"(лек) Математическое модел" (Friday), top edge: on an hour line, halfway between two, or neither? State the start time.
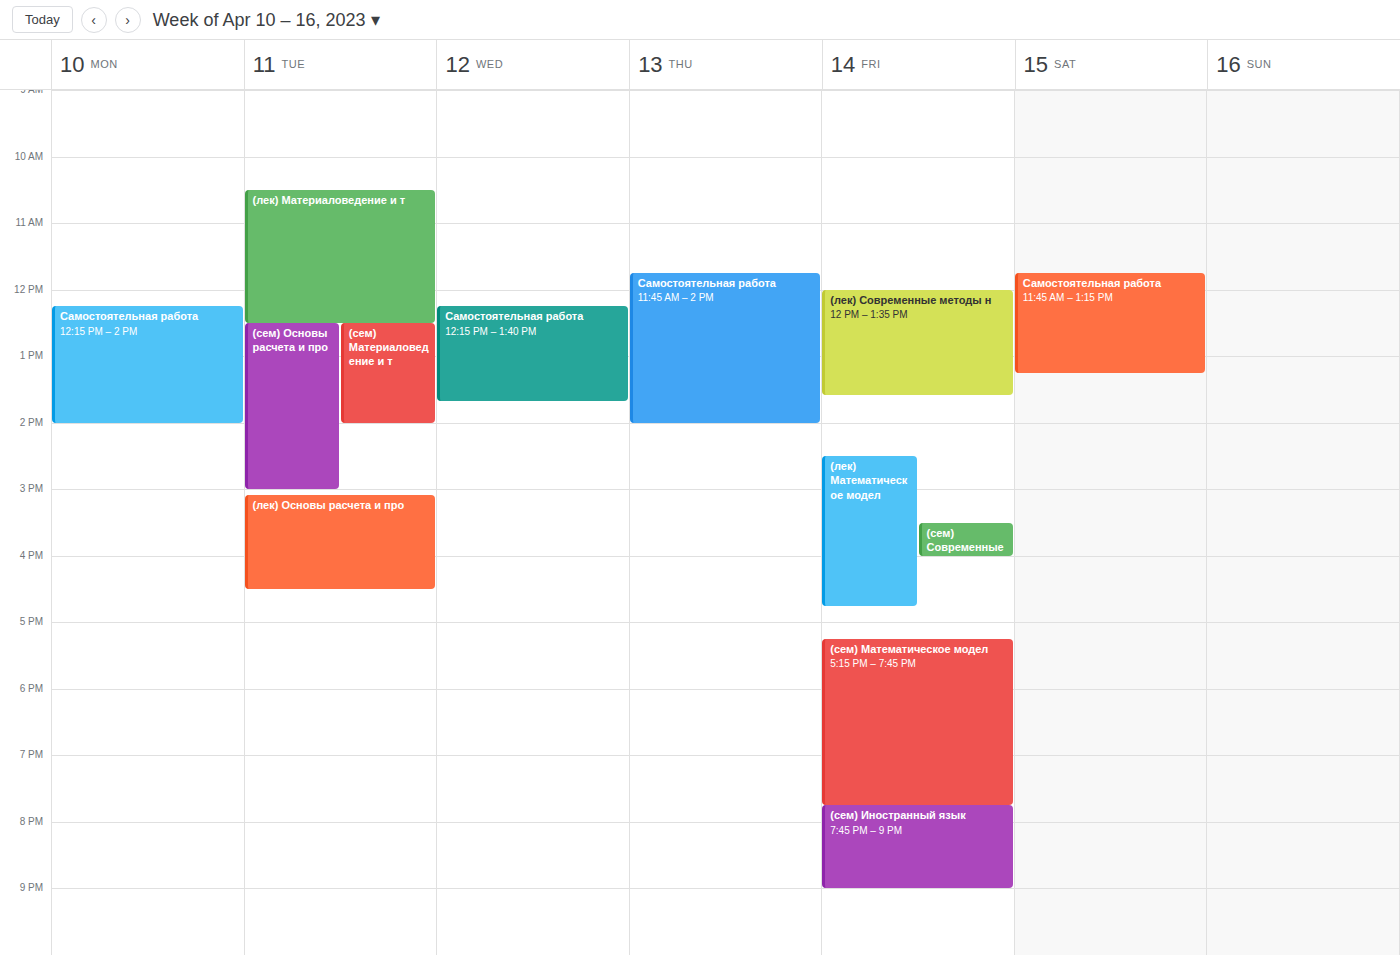
2:30 PM -- halfway between the 2 PM and 3 PM lines.